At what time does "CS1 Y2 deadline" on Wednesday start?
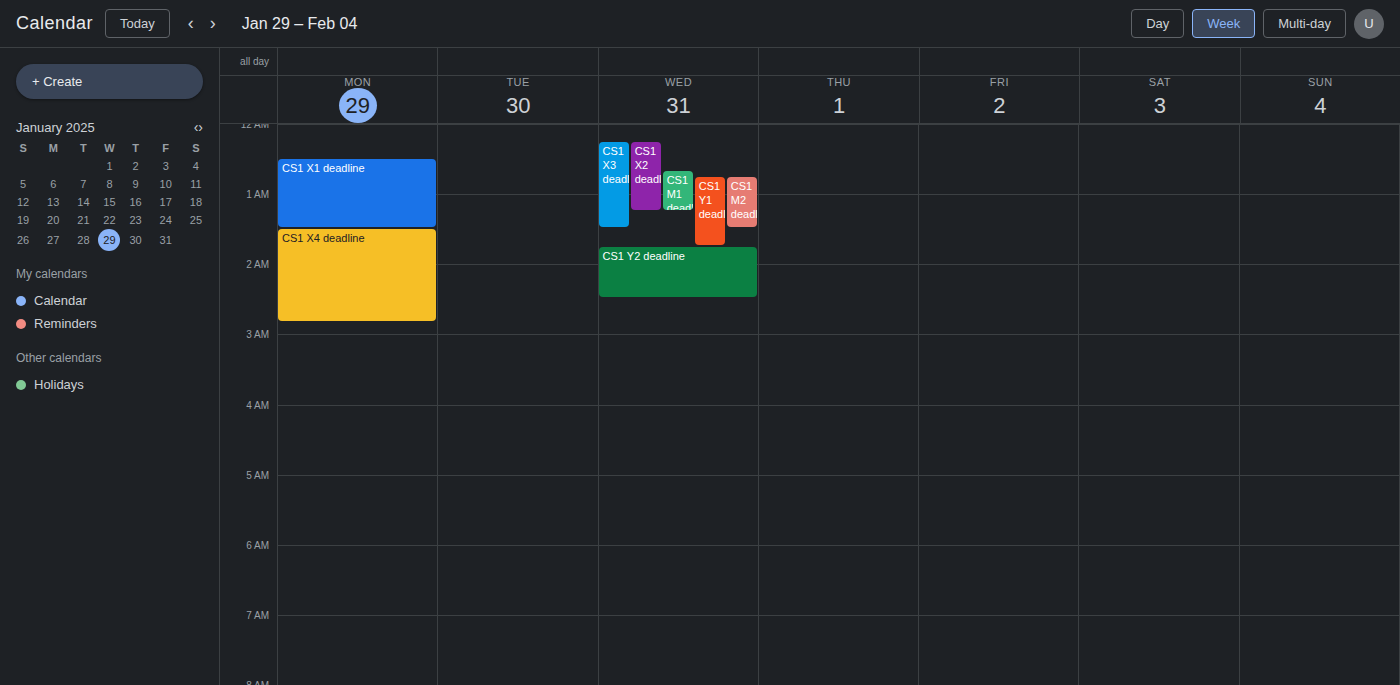
1:45 AM